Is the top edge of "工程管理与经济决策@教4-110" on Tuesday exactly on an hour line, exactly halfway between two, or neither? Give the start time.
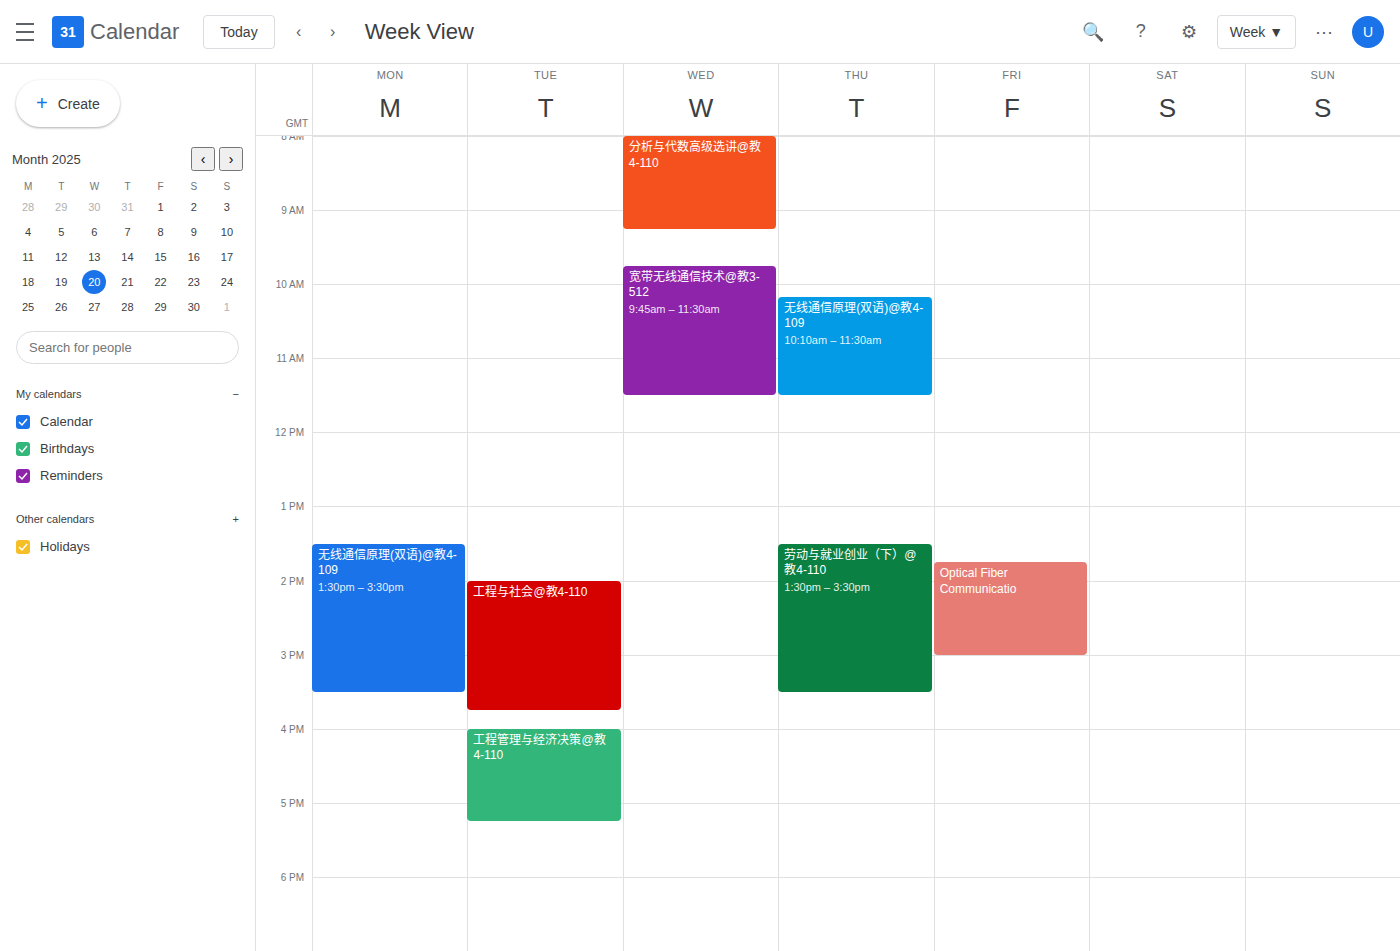
4:00 PM -- exactly on the 4 PM line.